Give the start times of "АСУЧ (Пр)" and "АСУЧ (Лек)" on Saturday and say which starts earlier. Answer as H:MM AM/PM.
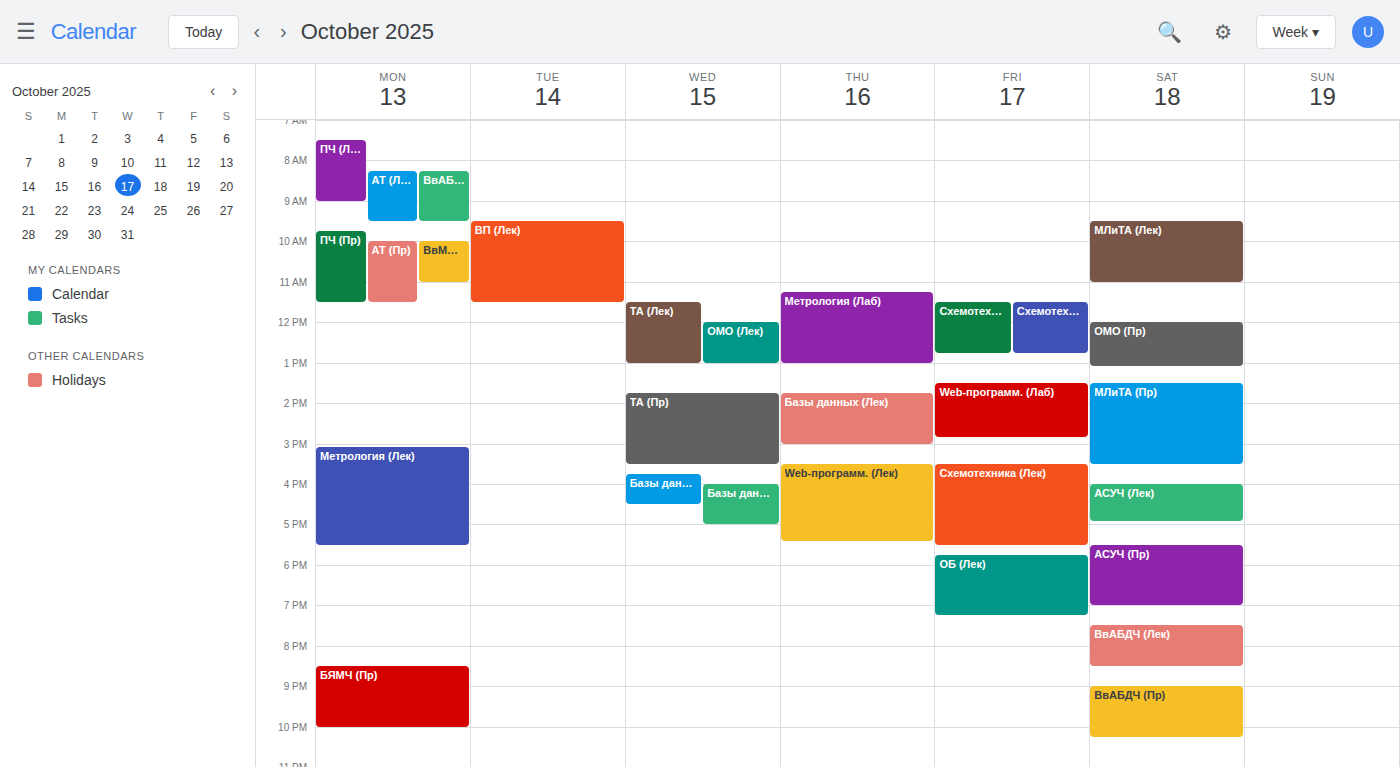
"АСУЧ (Лек)" 4:00 PM; "АСУЧ (Пр)" 5:30 PM.